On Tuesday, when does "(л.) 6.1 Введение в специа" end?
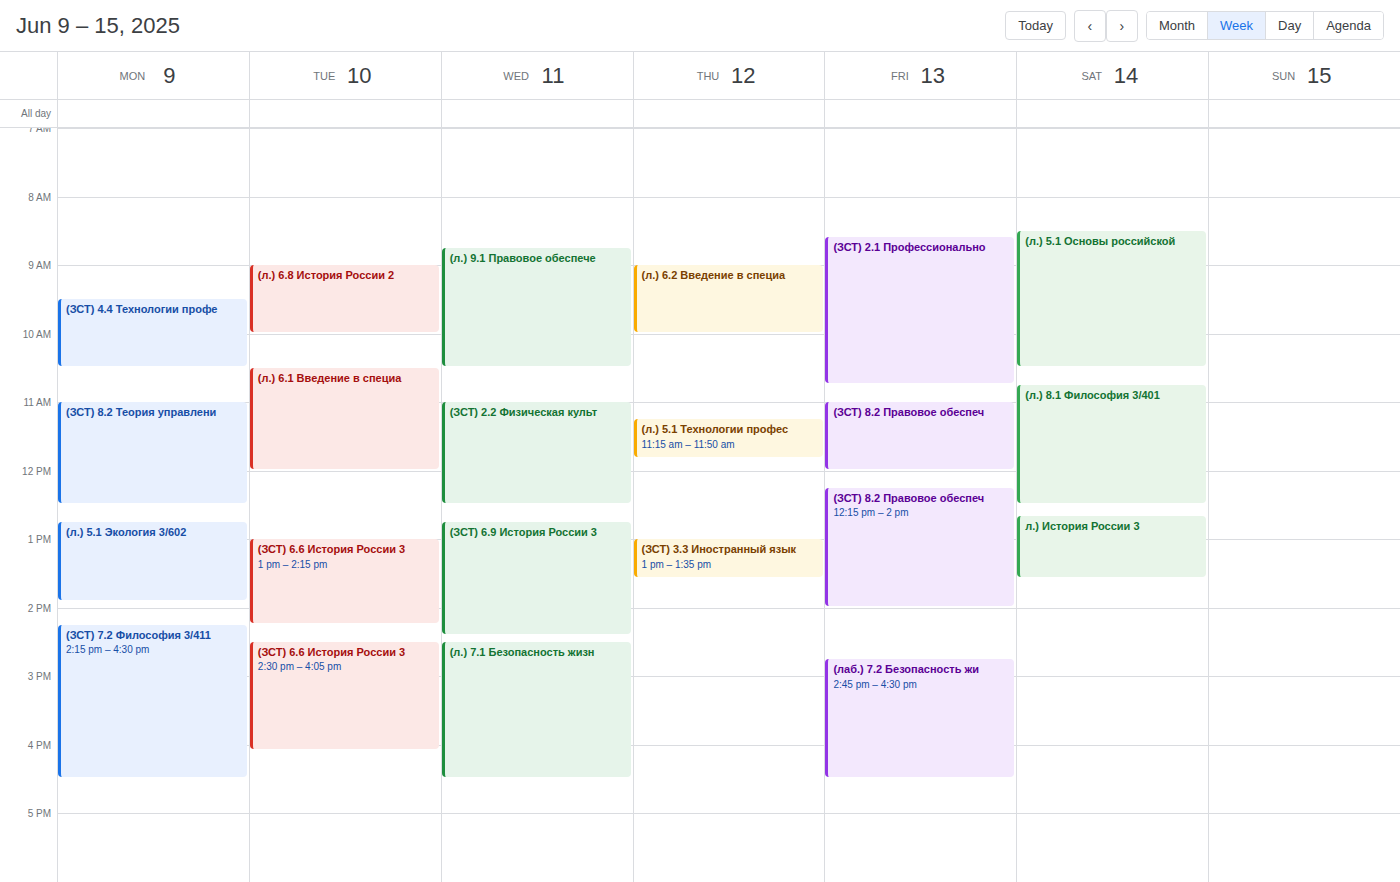
12:00